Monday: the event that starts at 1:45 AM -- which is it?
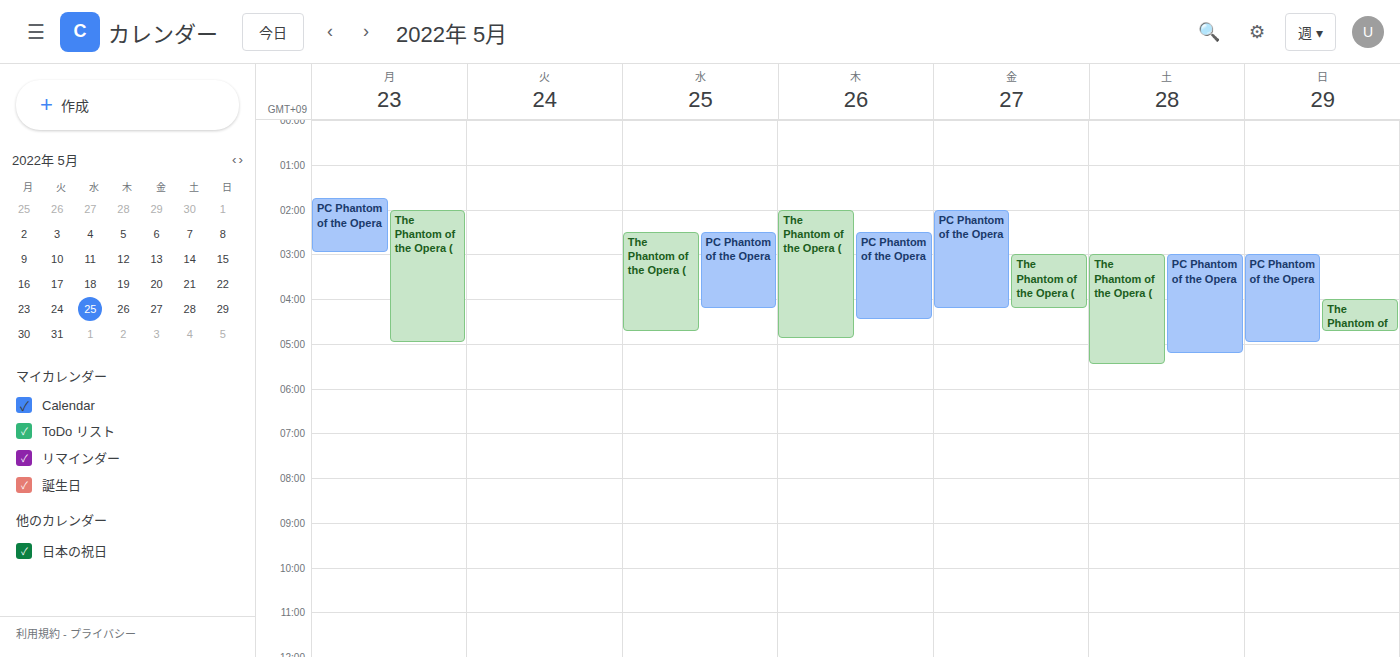
"PC Phantom of the Opera"